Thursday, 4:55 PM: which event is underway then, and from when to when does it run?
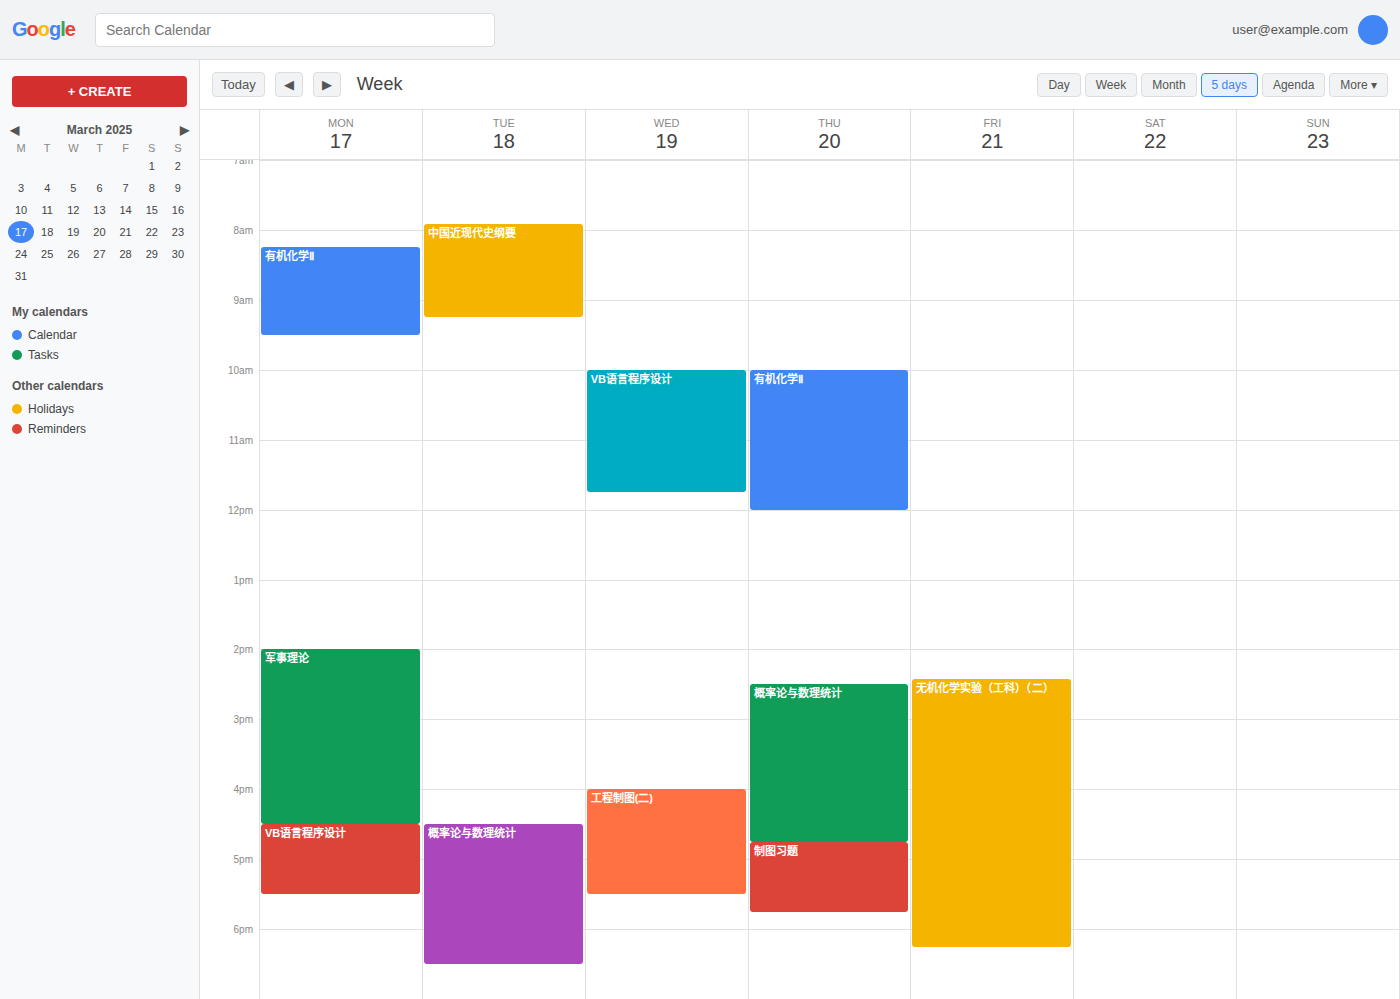
"制图习题", 4:45 PM to 5:45 PM